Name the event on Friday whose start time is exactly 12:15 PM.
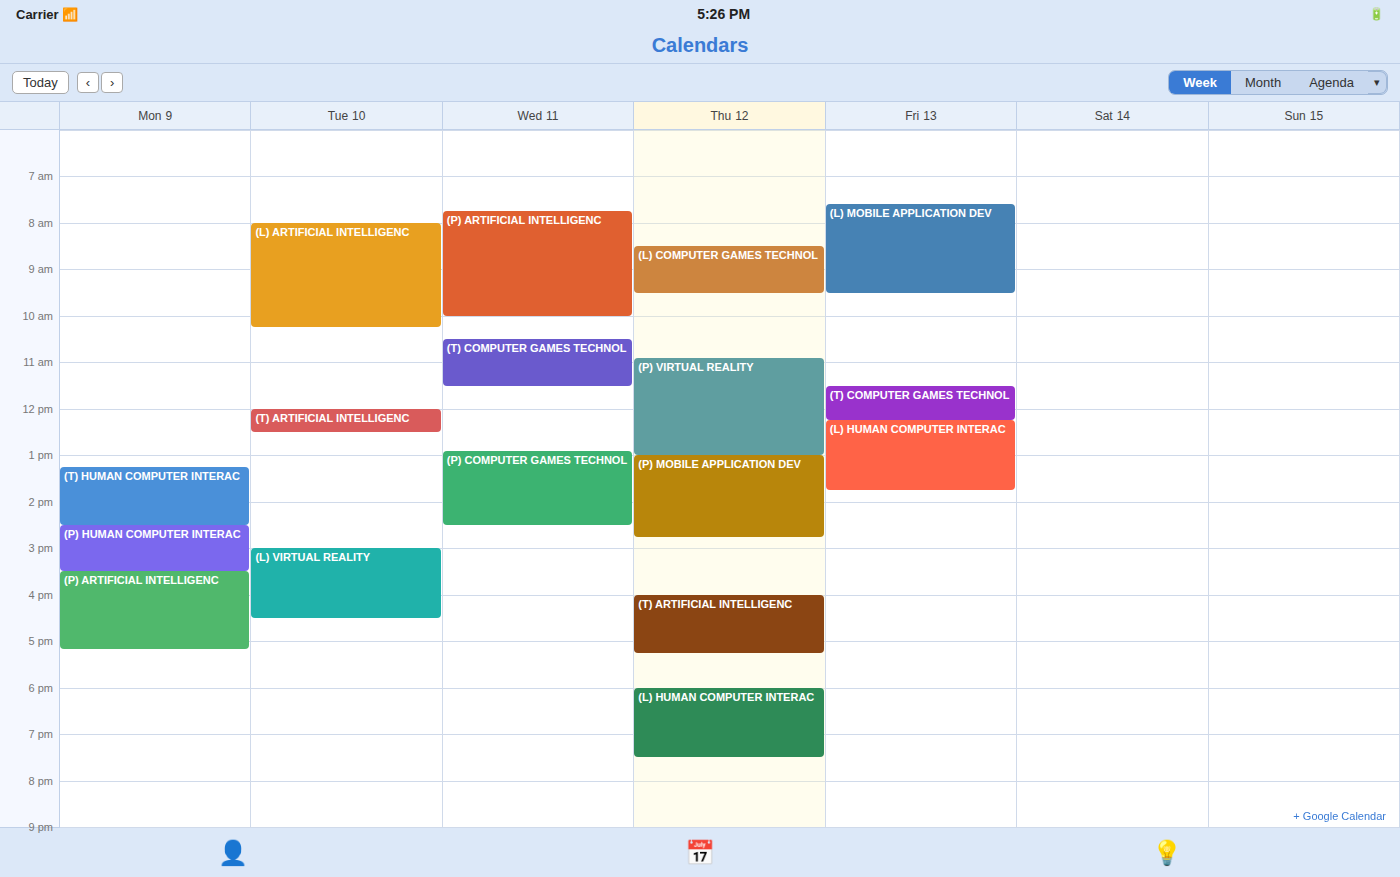
"(L) HUMAN COMPUTER INTERAC"